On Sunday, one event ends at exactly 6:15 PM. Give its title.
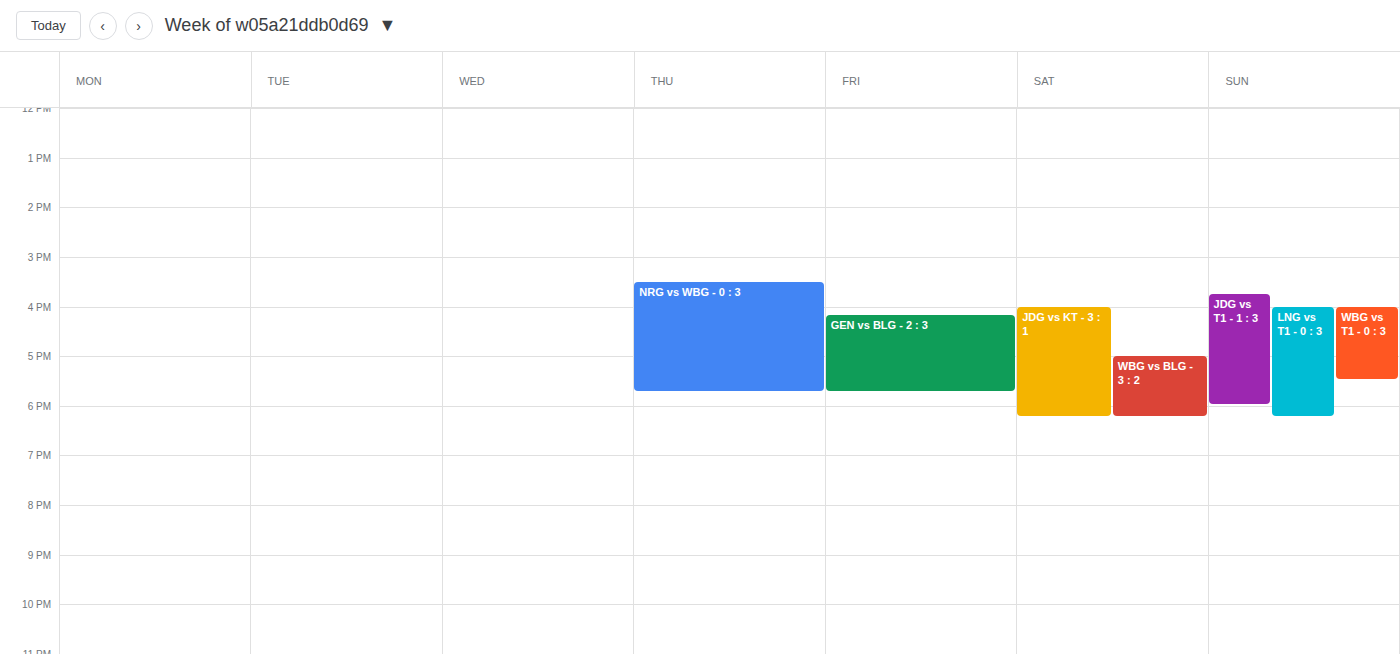
"LNG vs T1 - 0 : 3"